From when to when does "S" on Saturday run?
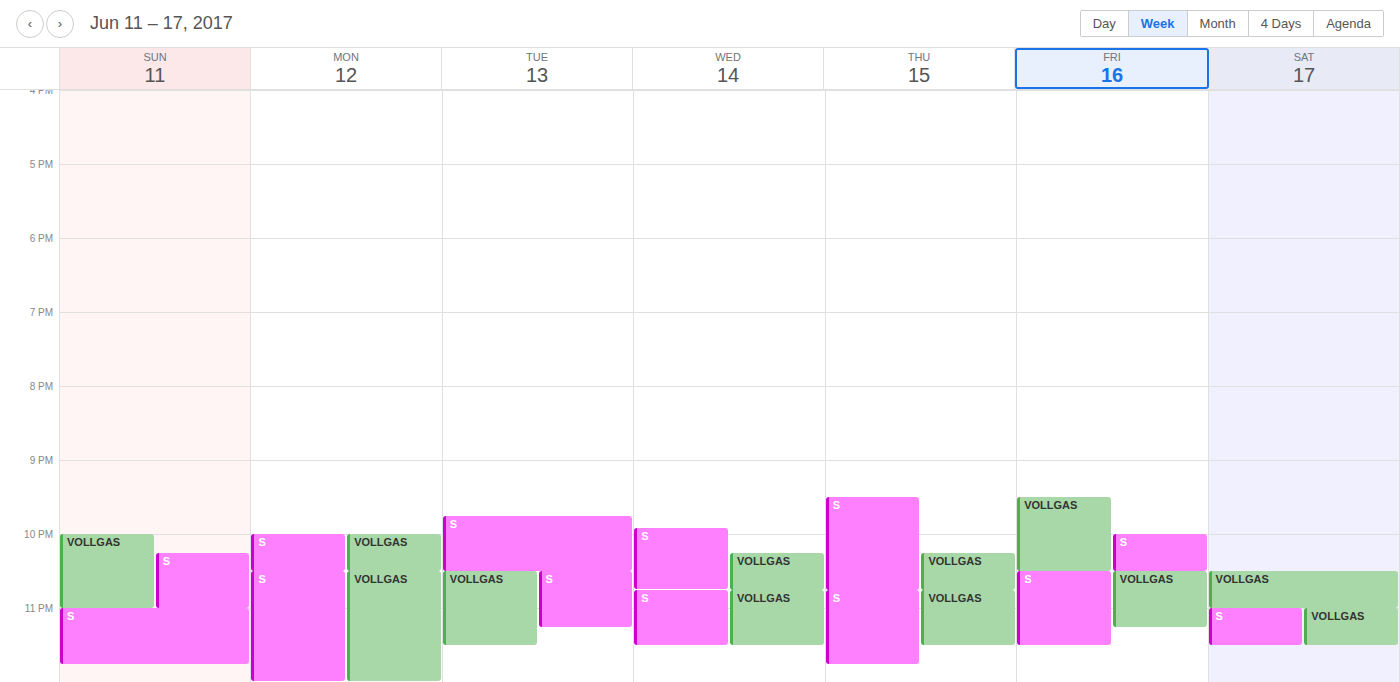
11:00 PM to 11:30 PM